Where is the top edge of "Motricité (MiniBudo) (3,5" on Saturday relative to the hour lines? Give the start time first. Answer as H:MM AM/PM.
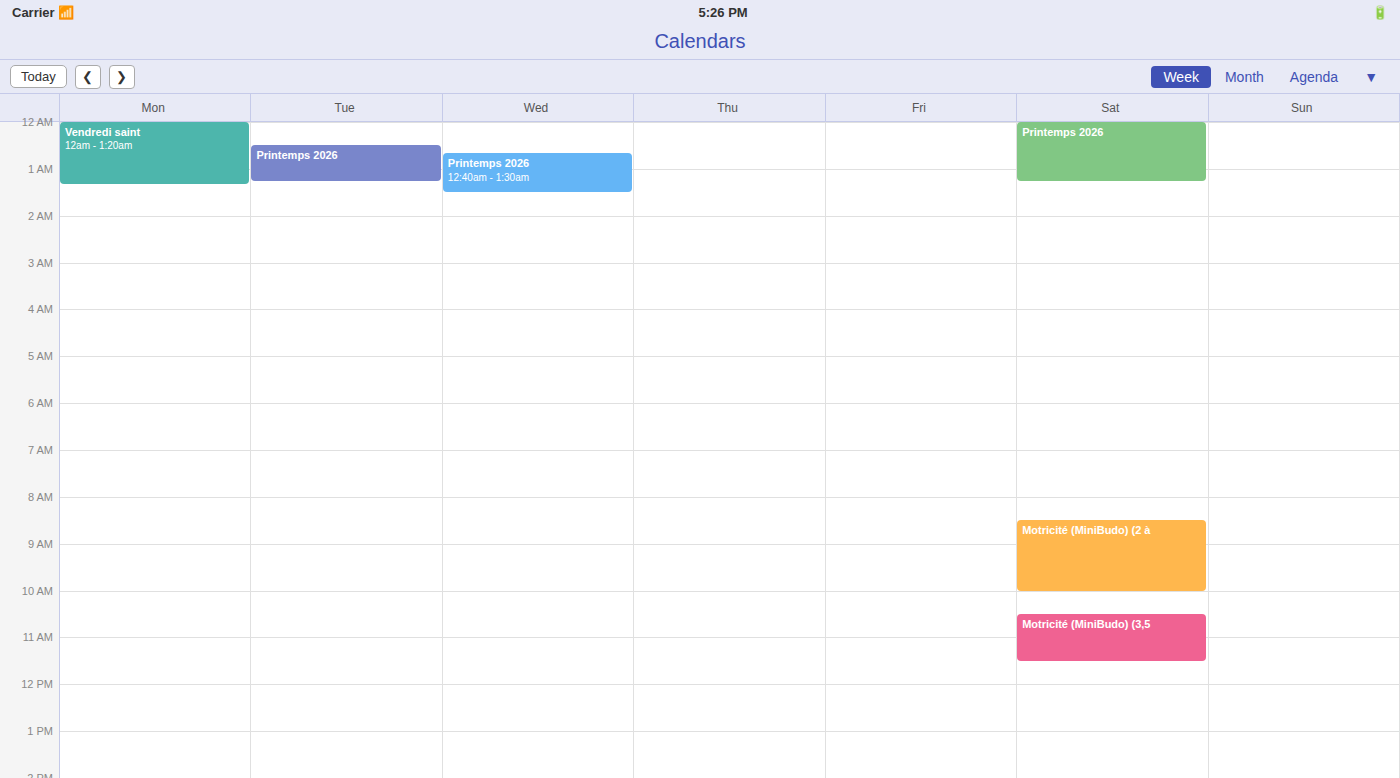
10:30 AM -- halfway between the 10 AM and 11 AM lines.